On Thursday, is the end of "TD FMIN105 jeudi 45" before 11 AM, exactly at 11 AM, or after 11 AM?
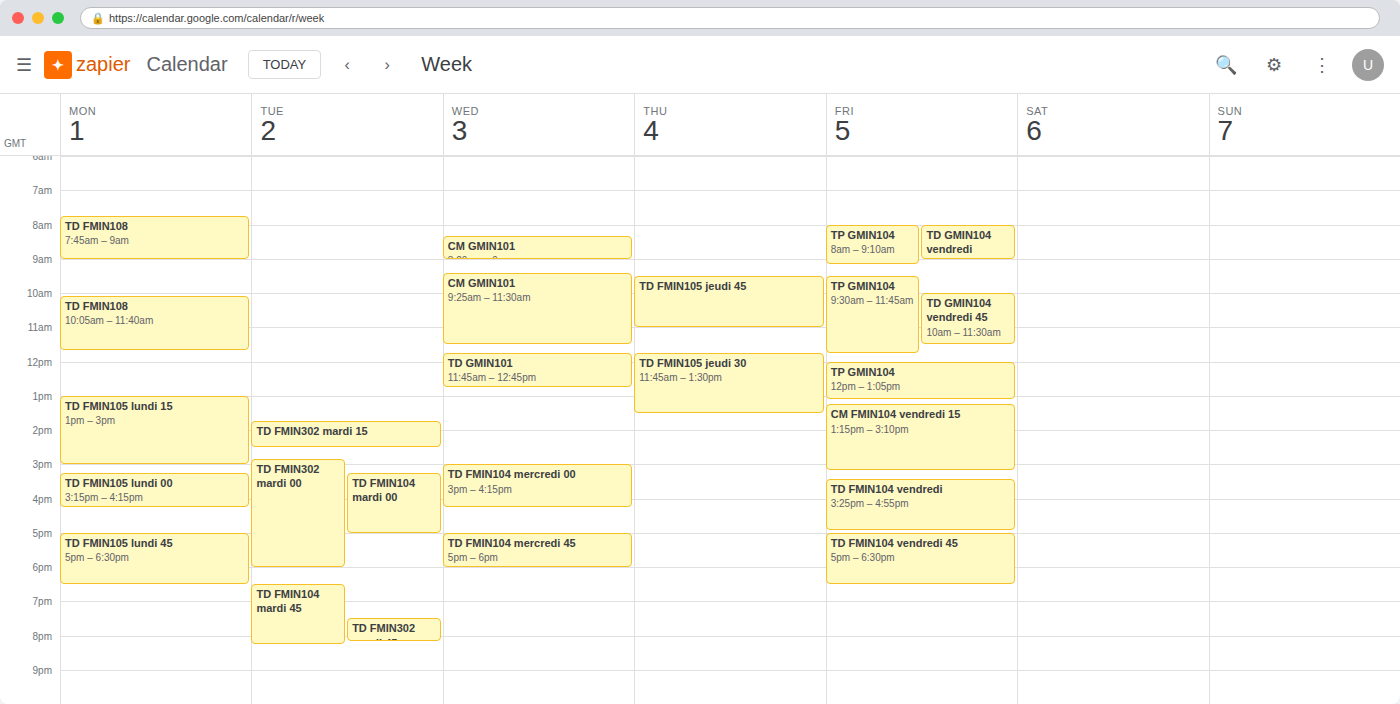
11:00 AM -- exactly at 11 AM, on the 11 AM line.